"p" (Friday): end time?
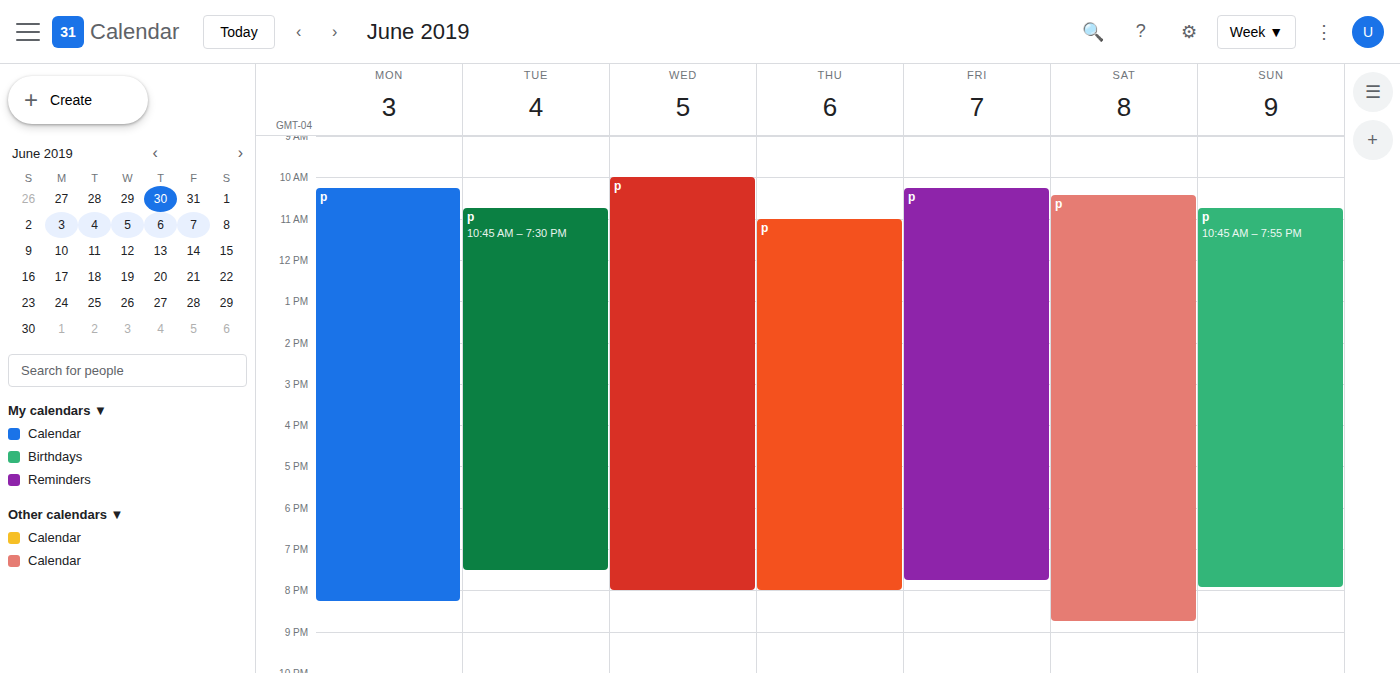
7:45 PM